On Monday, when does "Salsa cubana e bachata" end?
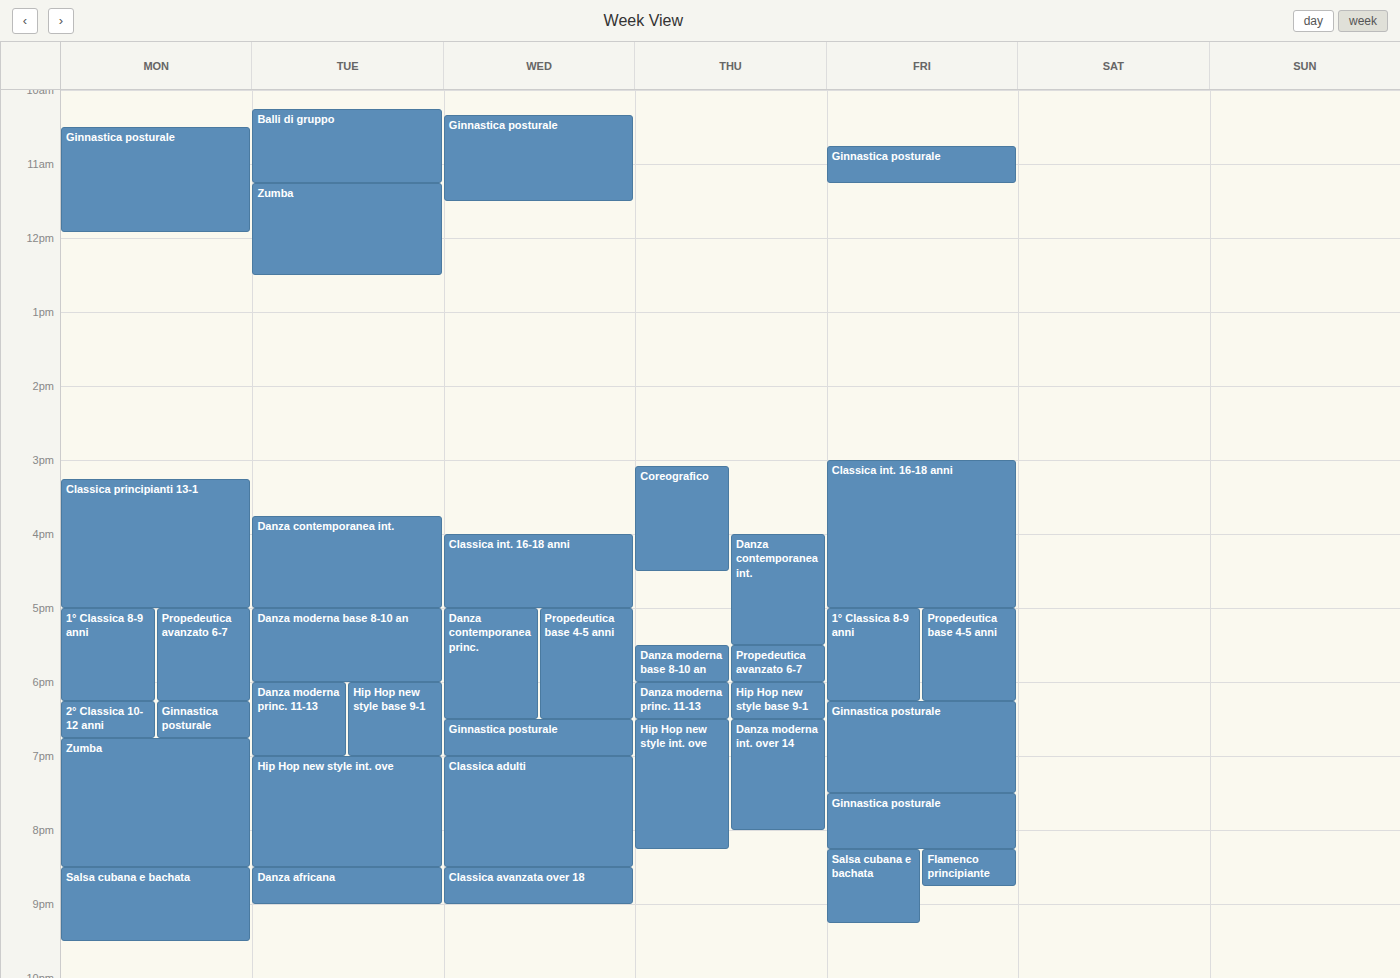
9:30 PM